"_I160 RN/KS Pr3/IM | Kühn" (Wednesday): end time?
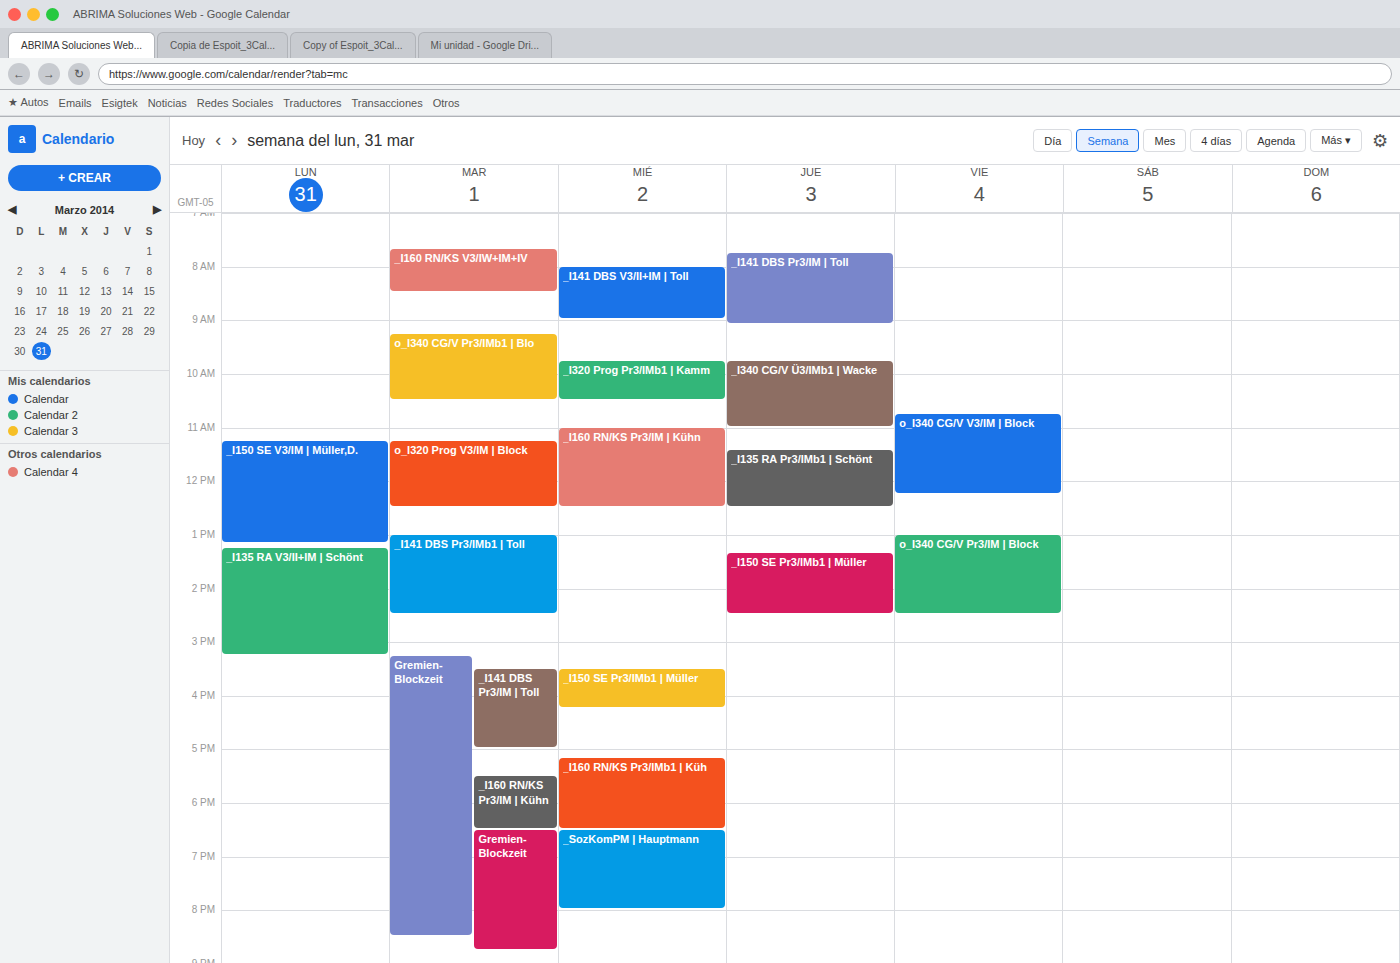
12:30 PM